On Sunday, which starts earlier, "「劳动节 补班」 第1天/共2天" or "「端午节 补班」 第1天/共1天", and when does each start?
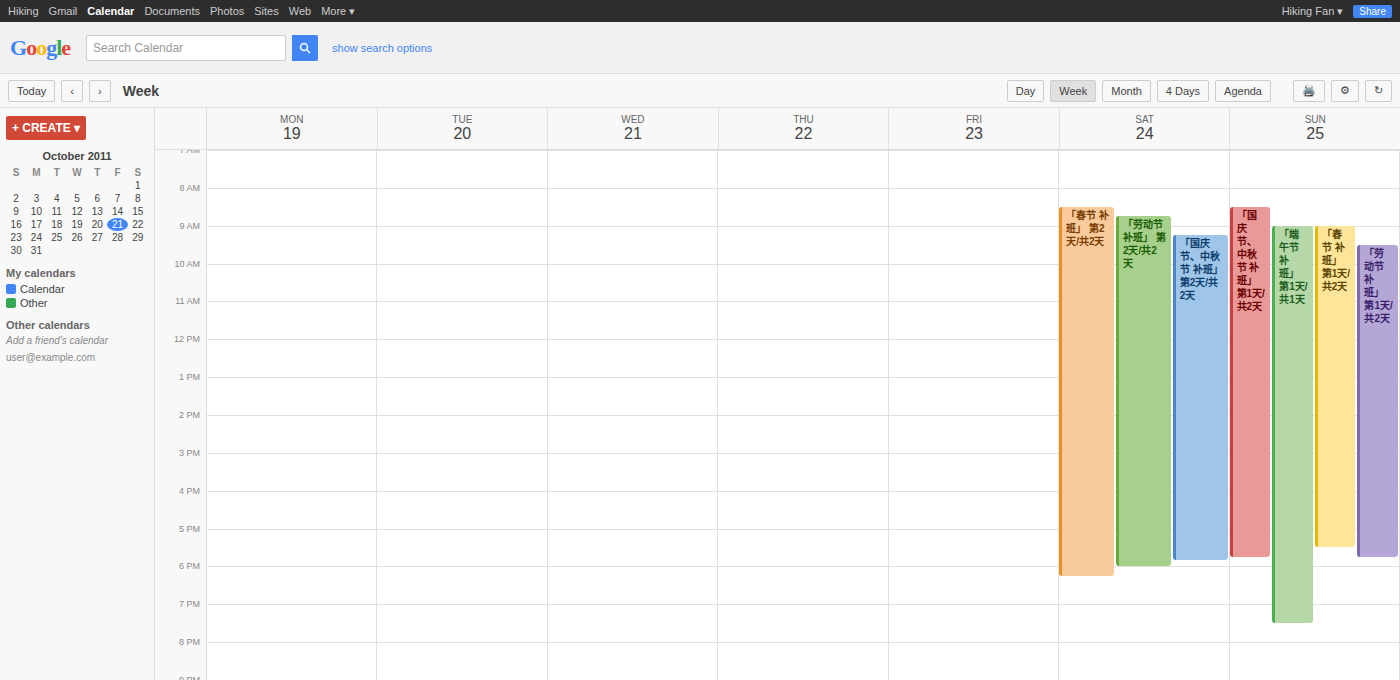
"「端午节 补班」 第1天/共1天" 09:00; "「劳动节 补班」 第1天/共2天" 09:30.